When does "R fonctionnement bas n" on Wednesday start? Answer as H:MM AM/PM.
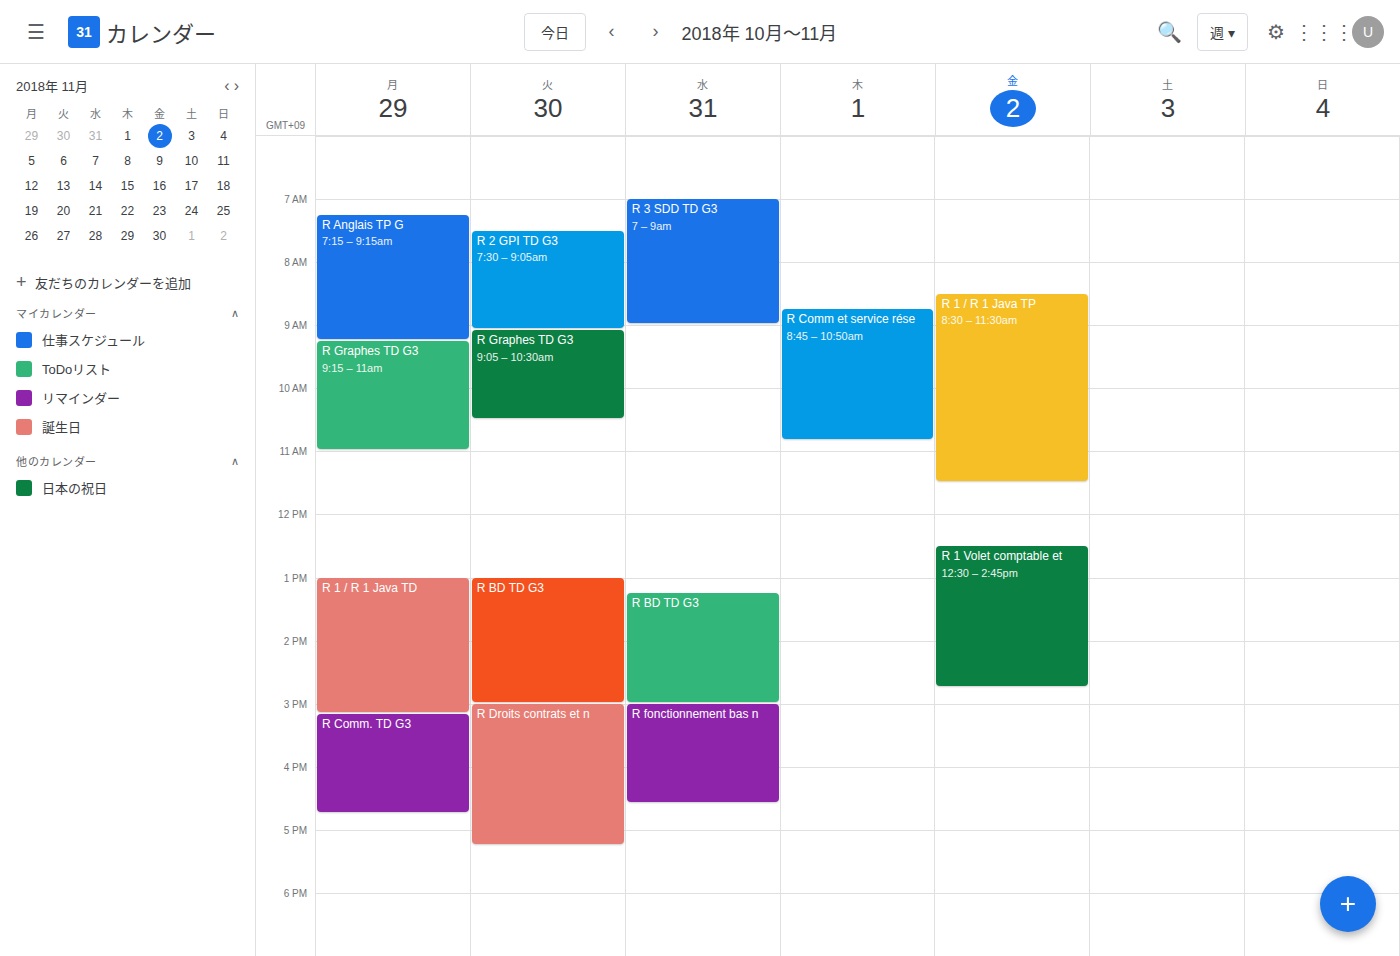
3:00 PM